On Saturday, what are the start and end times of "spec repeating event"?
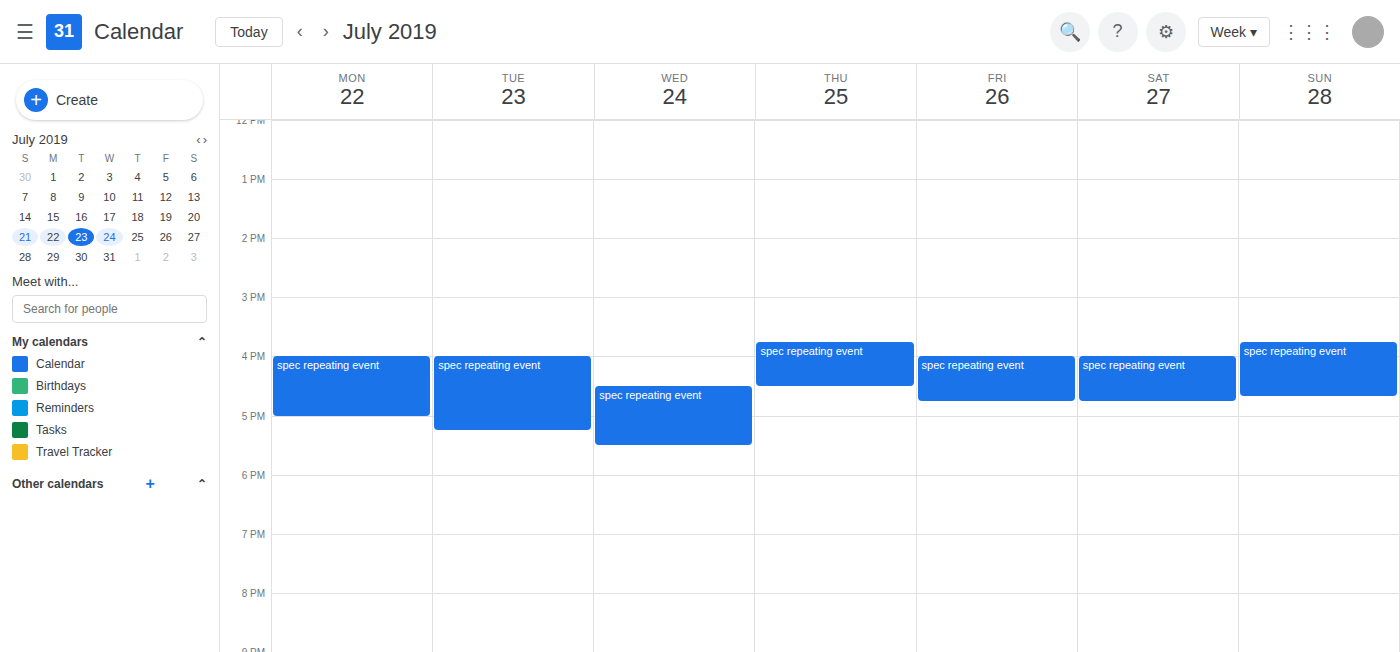
4:00 PM to 4:45 PM